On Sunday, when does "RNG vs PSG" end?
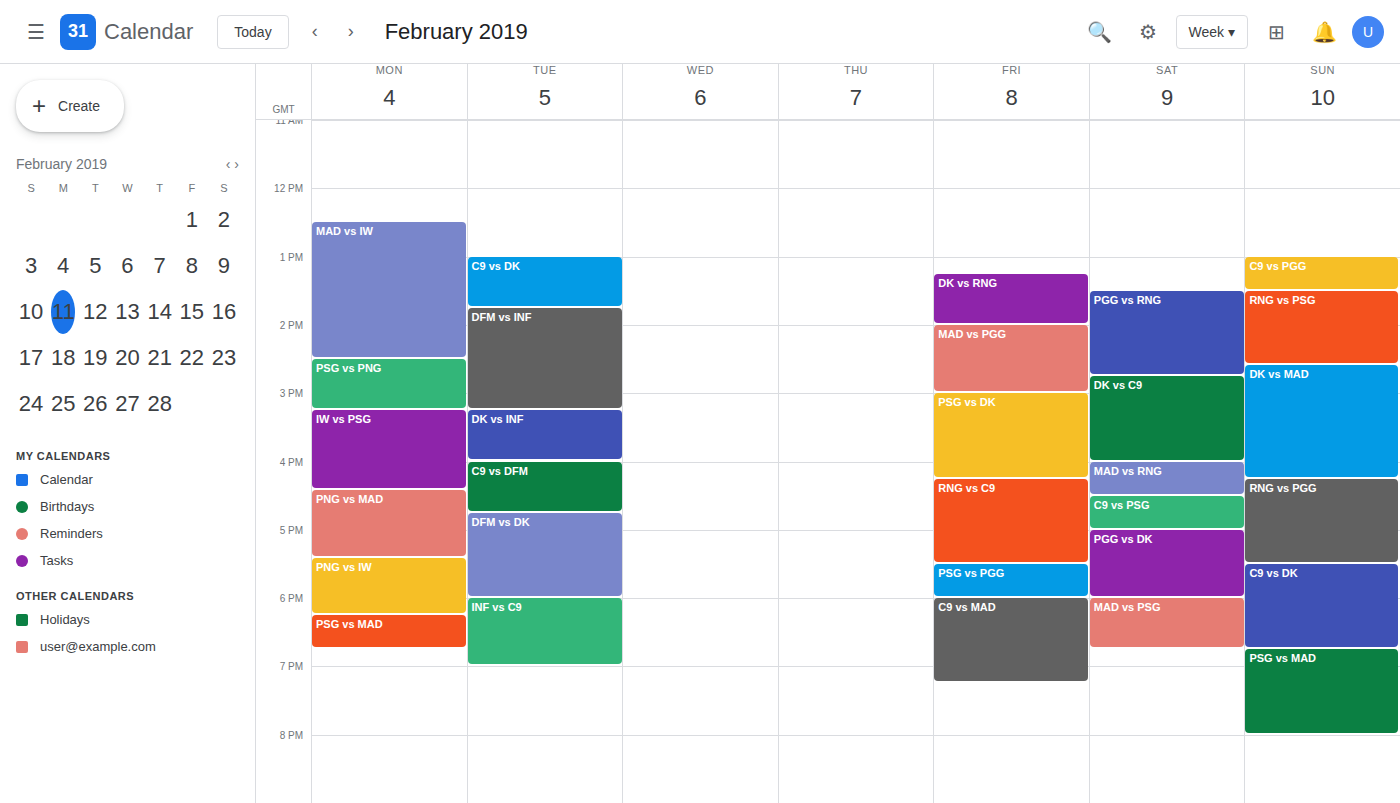
2:35 PM